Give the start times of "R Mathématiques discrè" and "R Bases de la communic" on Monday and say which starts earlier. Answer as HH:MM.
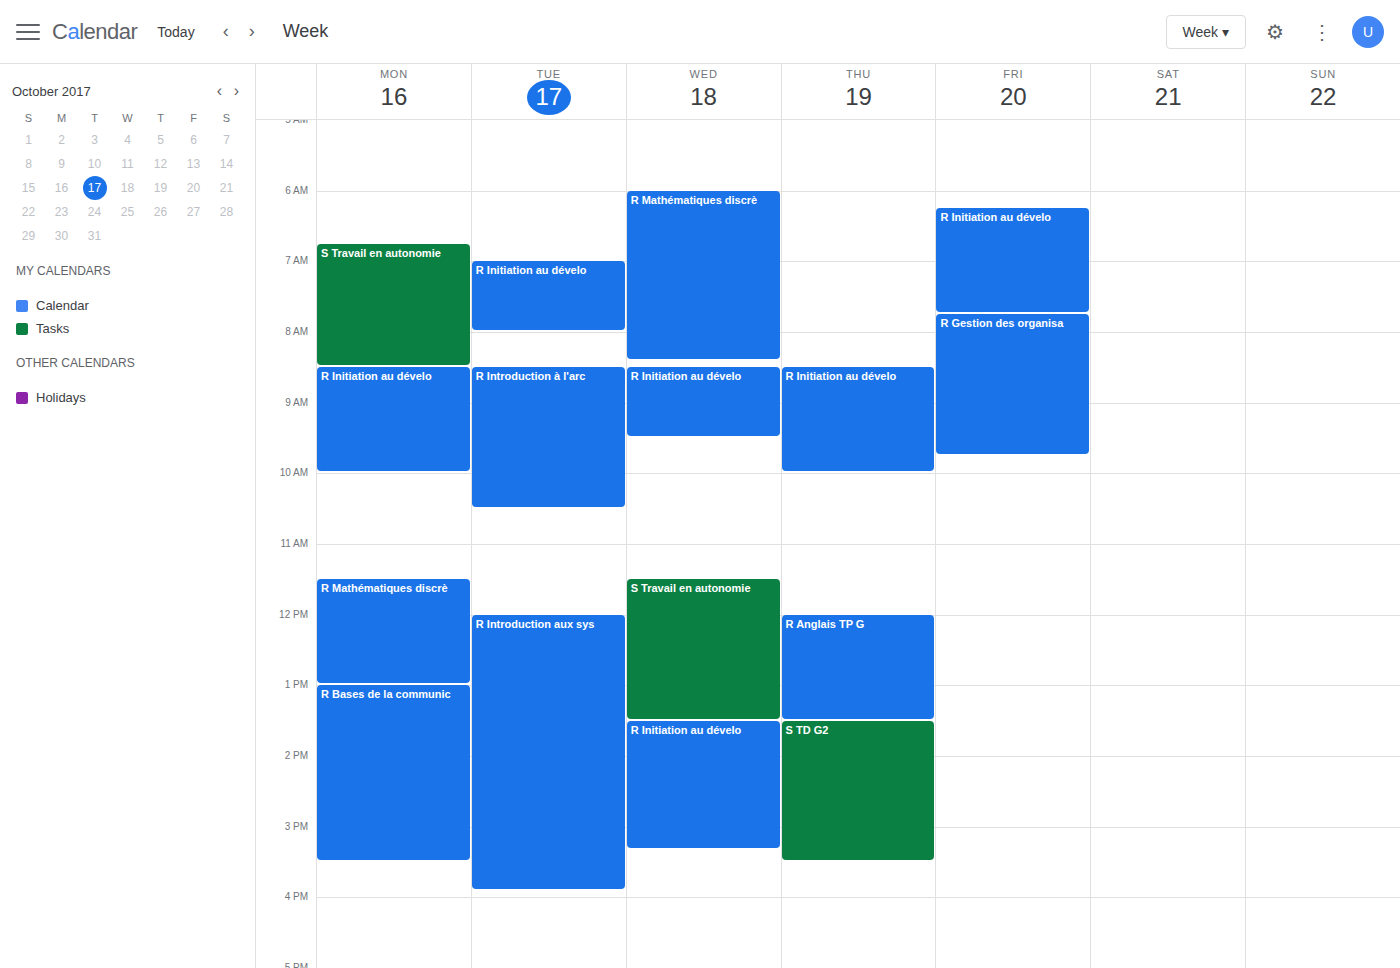
"R Mathématiques discrè" 11:30; "R Bases de la communic" 13:00.